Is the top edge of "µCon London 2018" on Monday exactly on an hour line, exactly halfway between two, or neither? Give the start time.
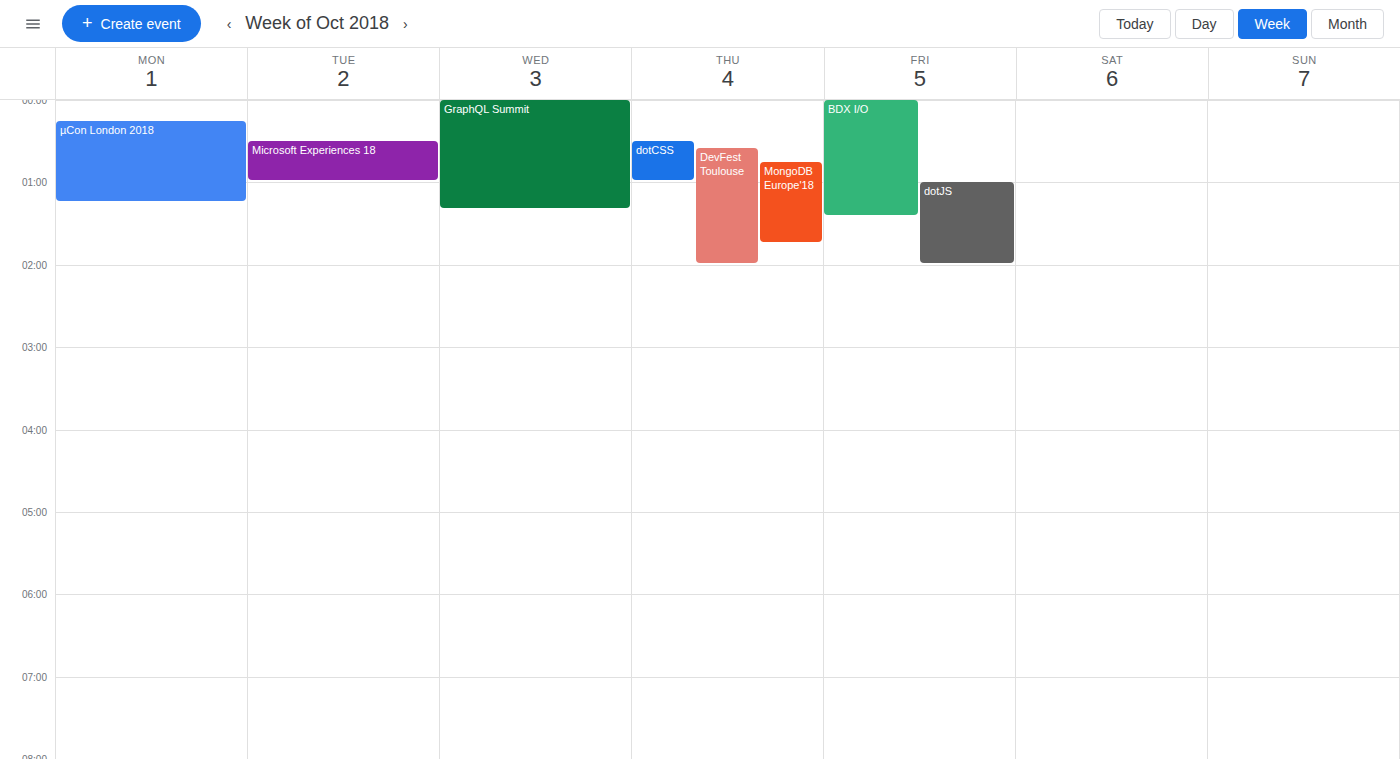
12:15 AM -- neither: a quarter of the way from the 12 AM line to the 1 AM line.